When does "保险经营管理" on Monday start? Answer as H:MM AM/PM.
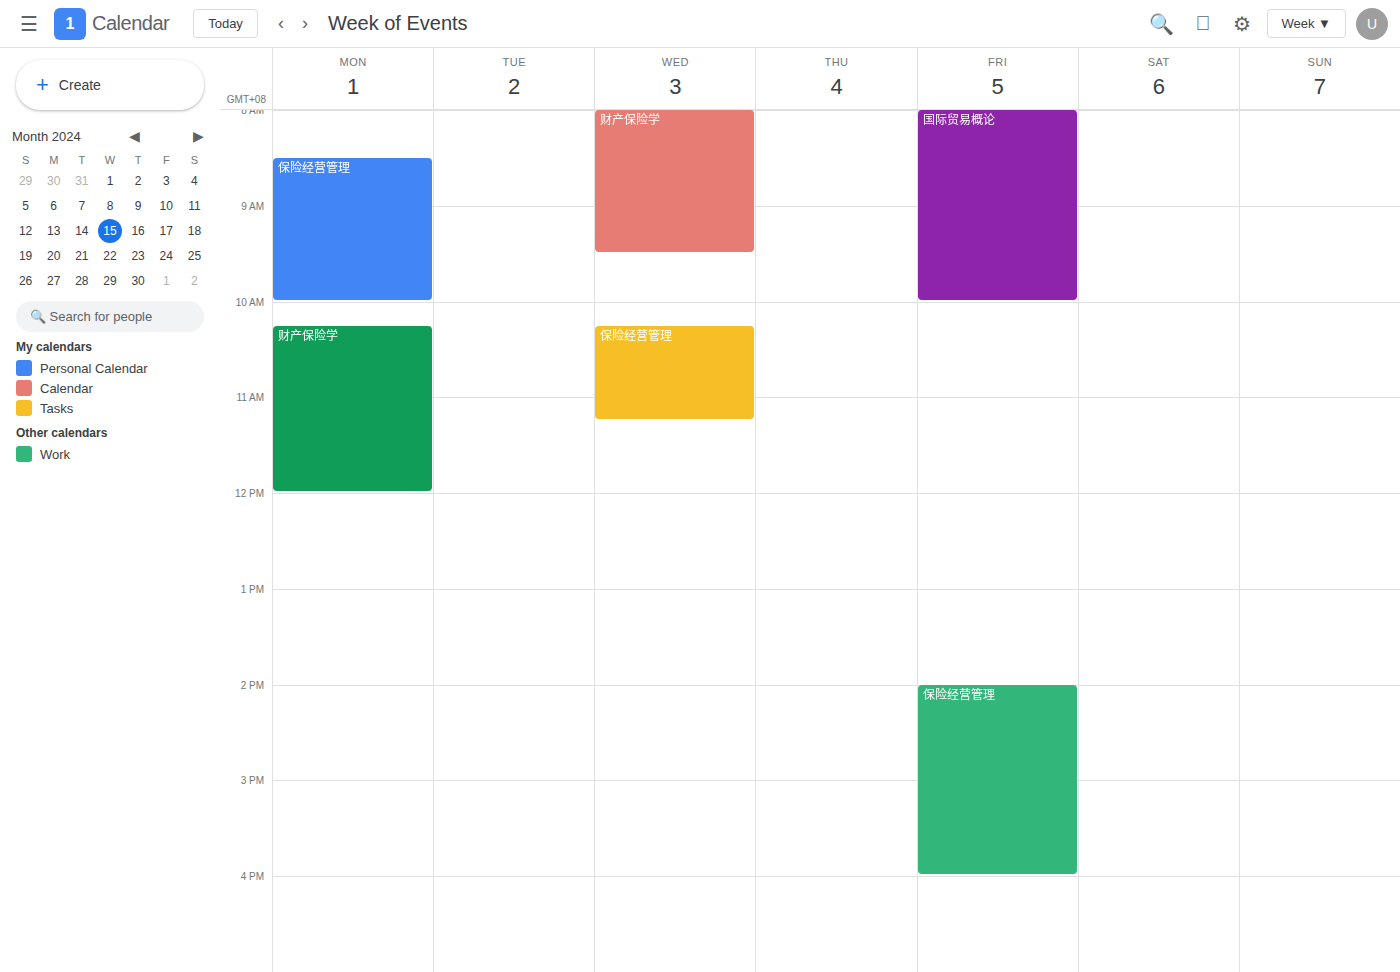
8:30 AM